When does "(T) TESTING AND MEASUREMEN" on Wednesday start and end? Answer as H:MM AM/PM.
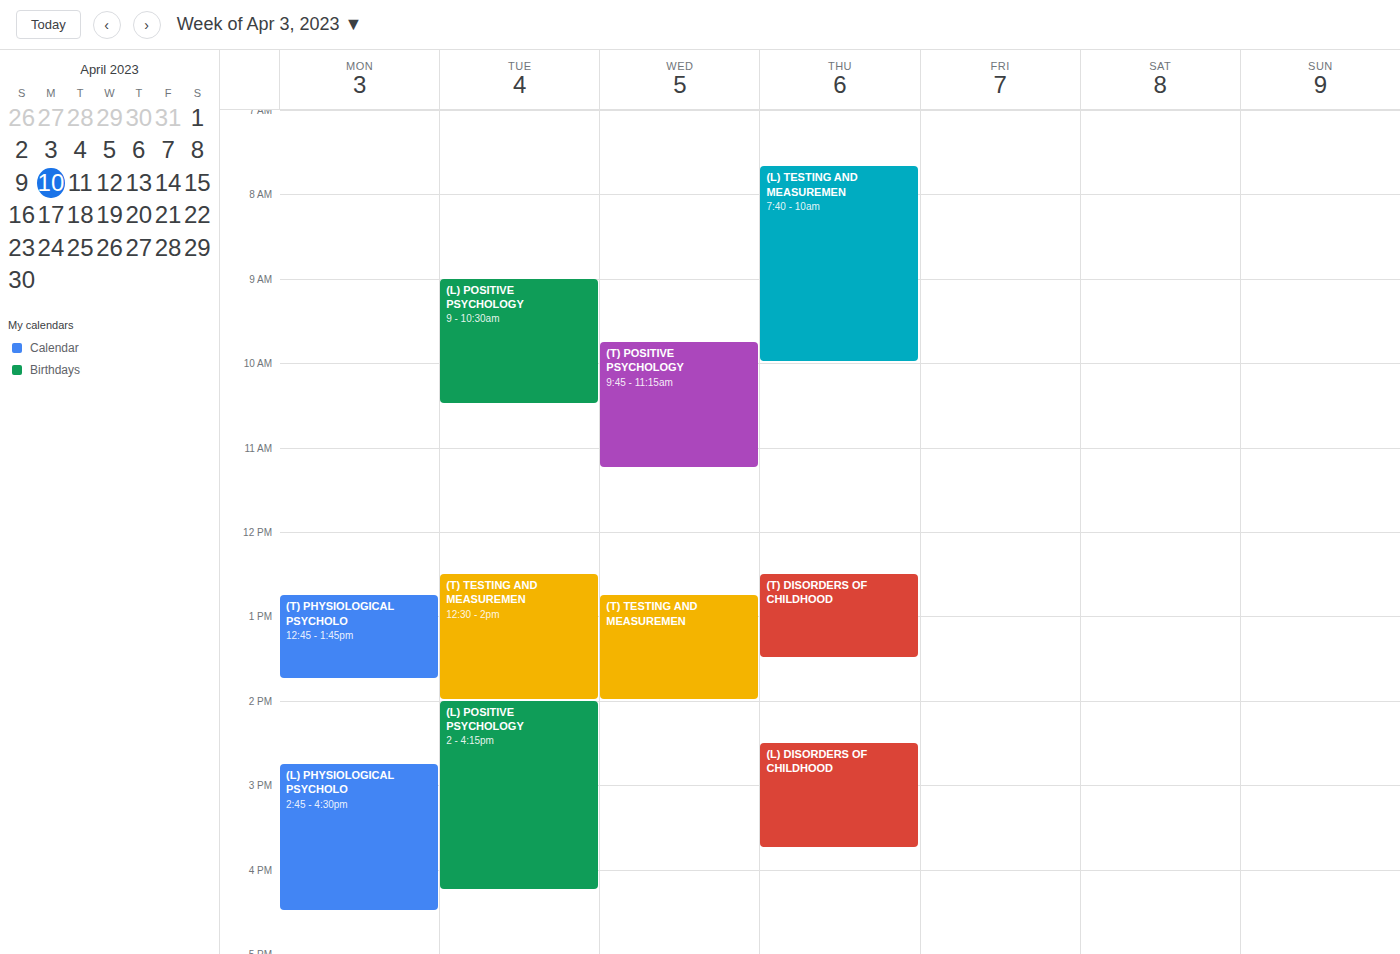
12:45 PM to 2:00 PM